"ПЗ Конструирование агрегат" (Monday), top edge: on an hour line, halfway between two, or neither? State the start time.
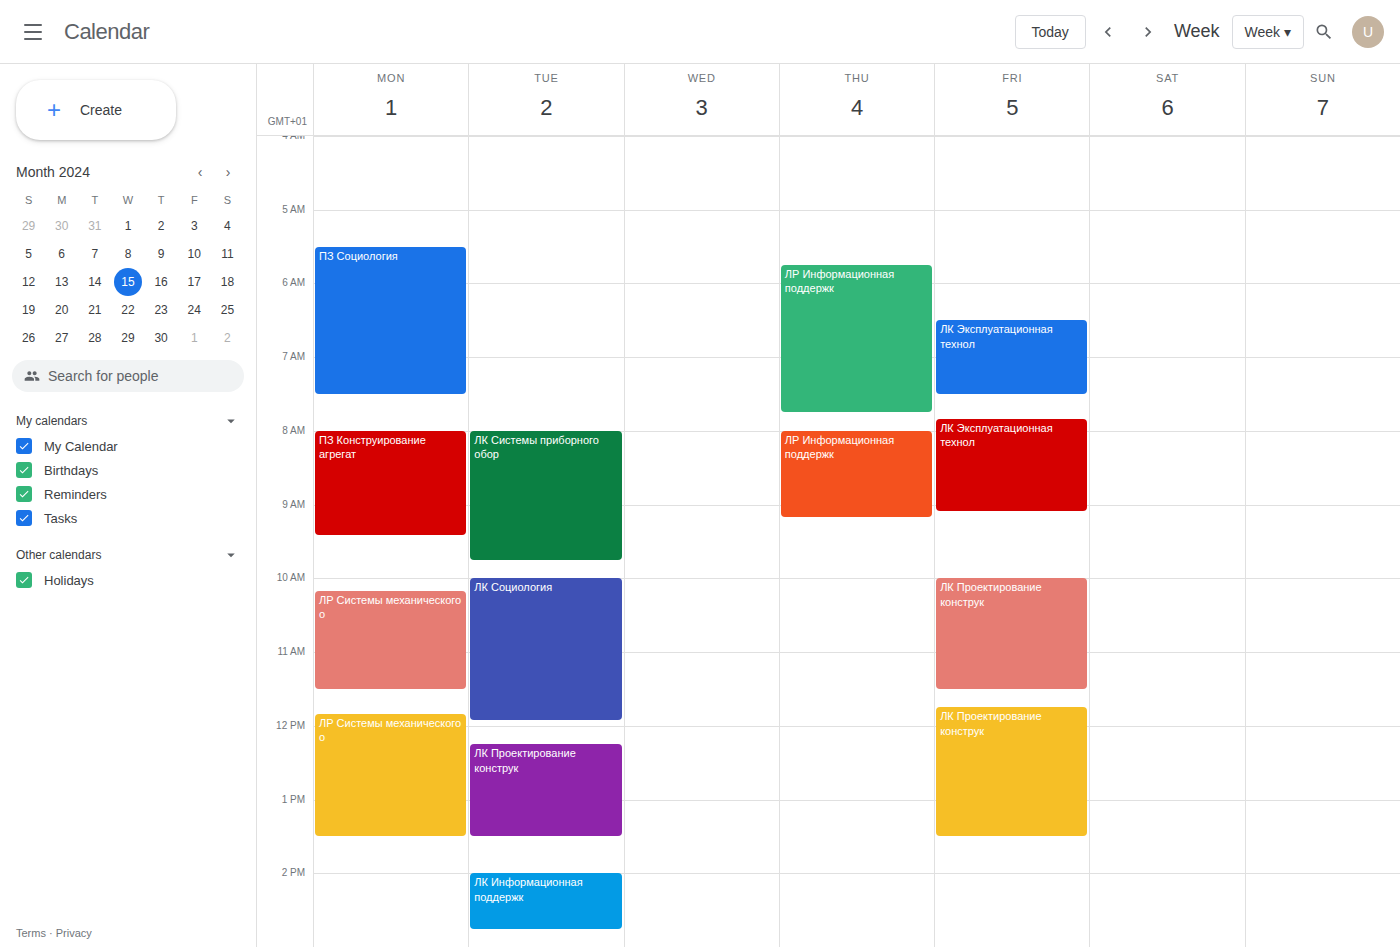
8:00 AM -- exactly on the 8 AM line.